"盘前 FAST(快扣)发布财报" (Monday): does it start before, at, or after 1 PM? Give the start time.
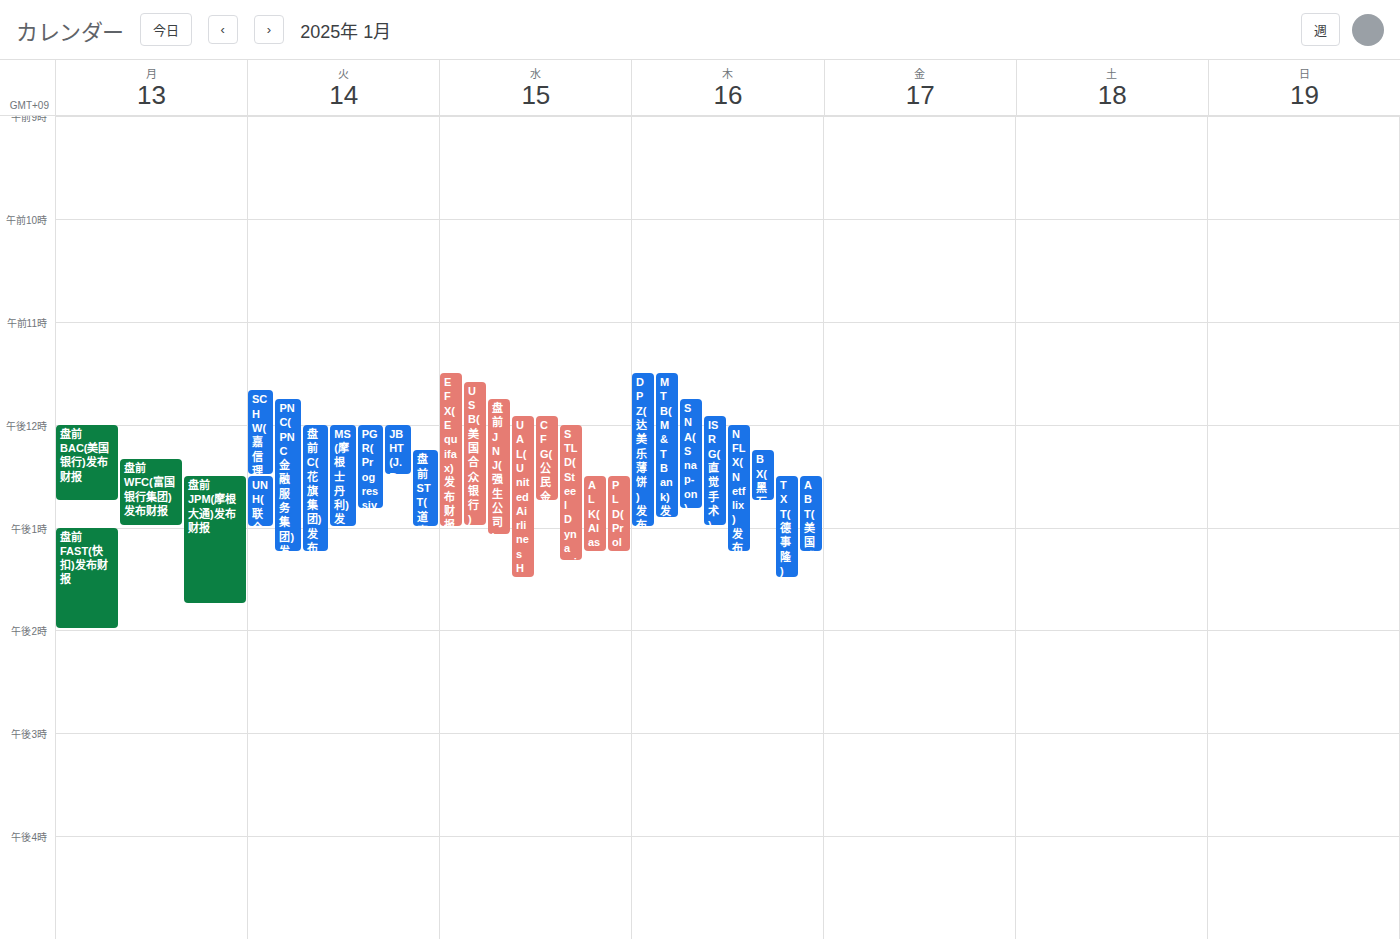
1:00 PM -- exactly at 1 PM, on the 1 PM line.